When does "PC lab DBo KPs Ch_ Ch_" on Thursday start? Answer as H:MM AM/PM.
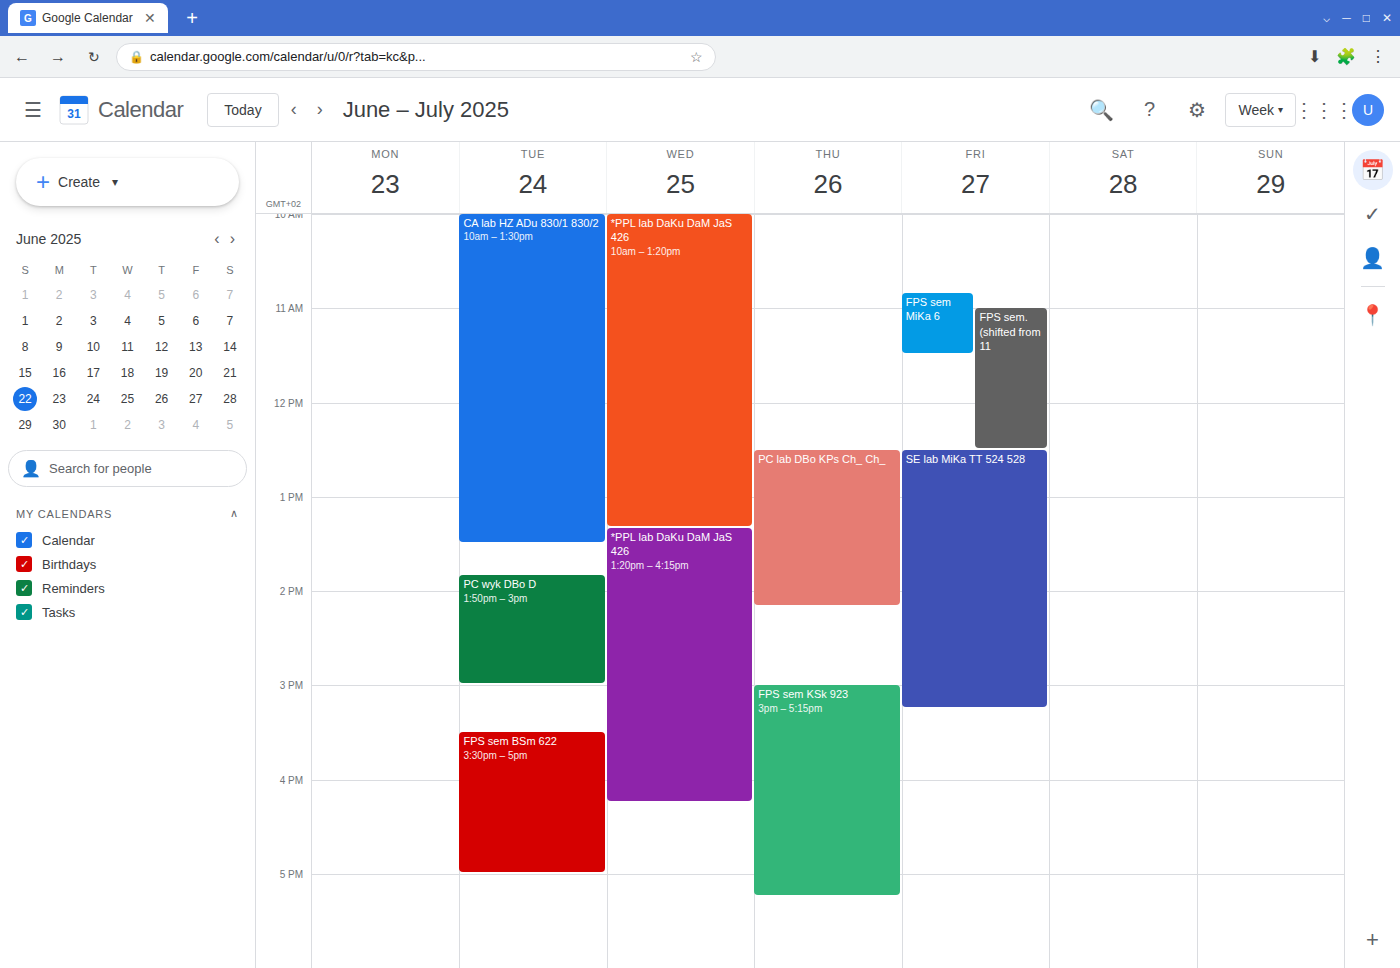
12:30 PM